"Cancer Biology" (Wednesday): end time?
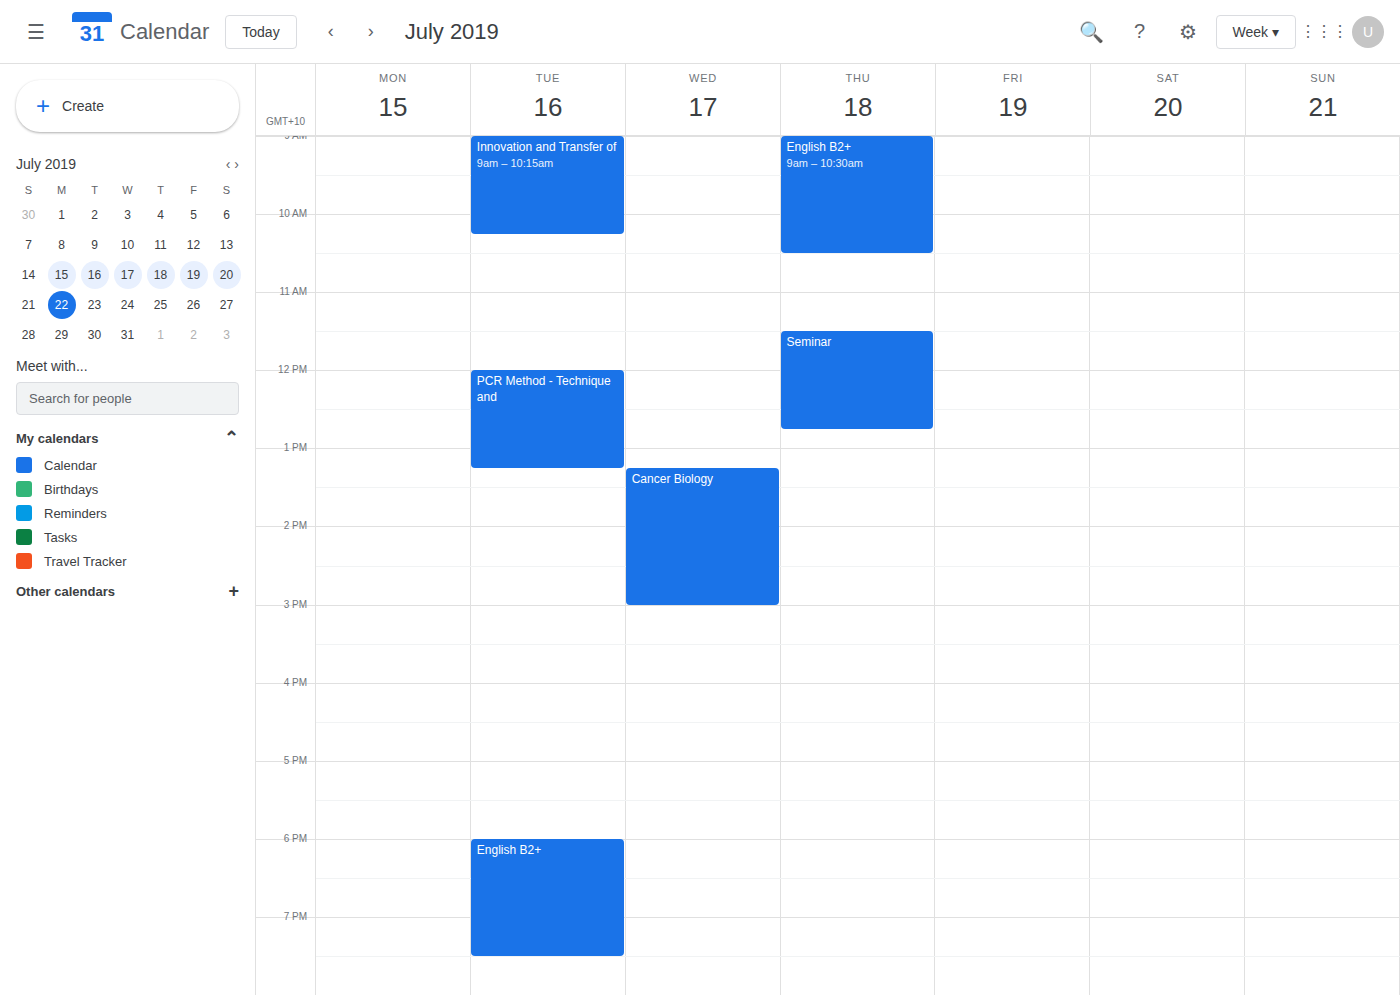
3:00 PM